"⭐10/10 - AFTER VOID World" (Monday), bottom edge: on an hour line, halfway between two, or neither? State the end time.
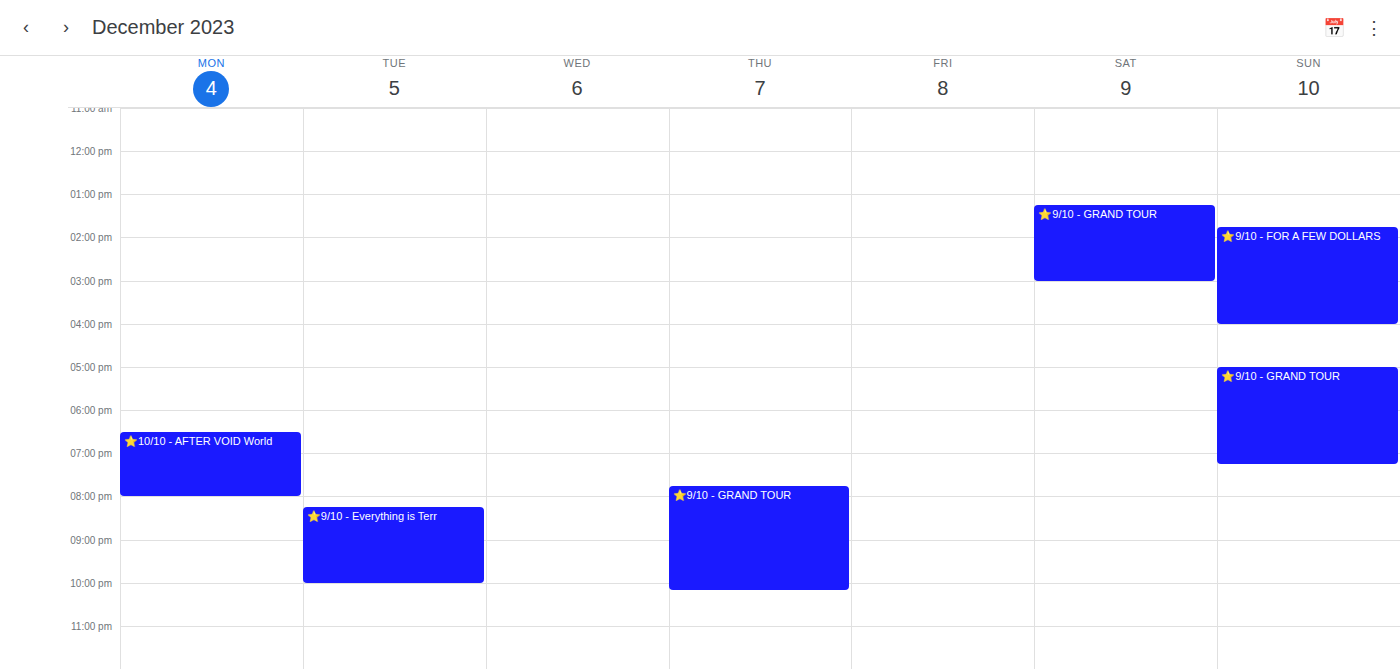
20:00 -- exactly on the 20:00 line.